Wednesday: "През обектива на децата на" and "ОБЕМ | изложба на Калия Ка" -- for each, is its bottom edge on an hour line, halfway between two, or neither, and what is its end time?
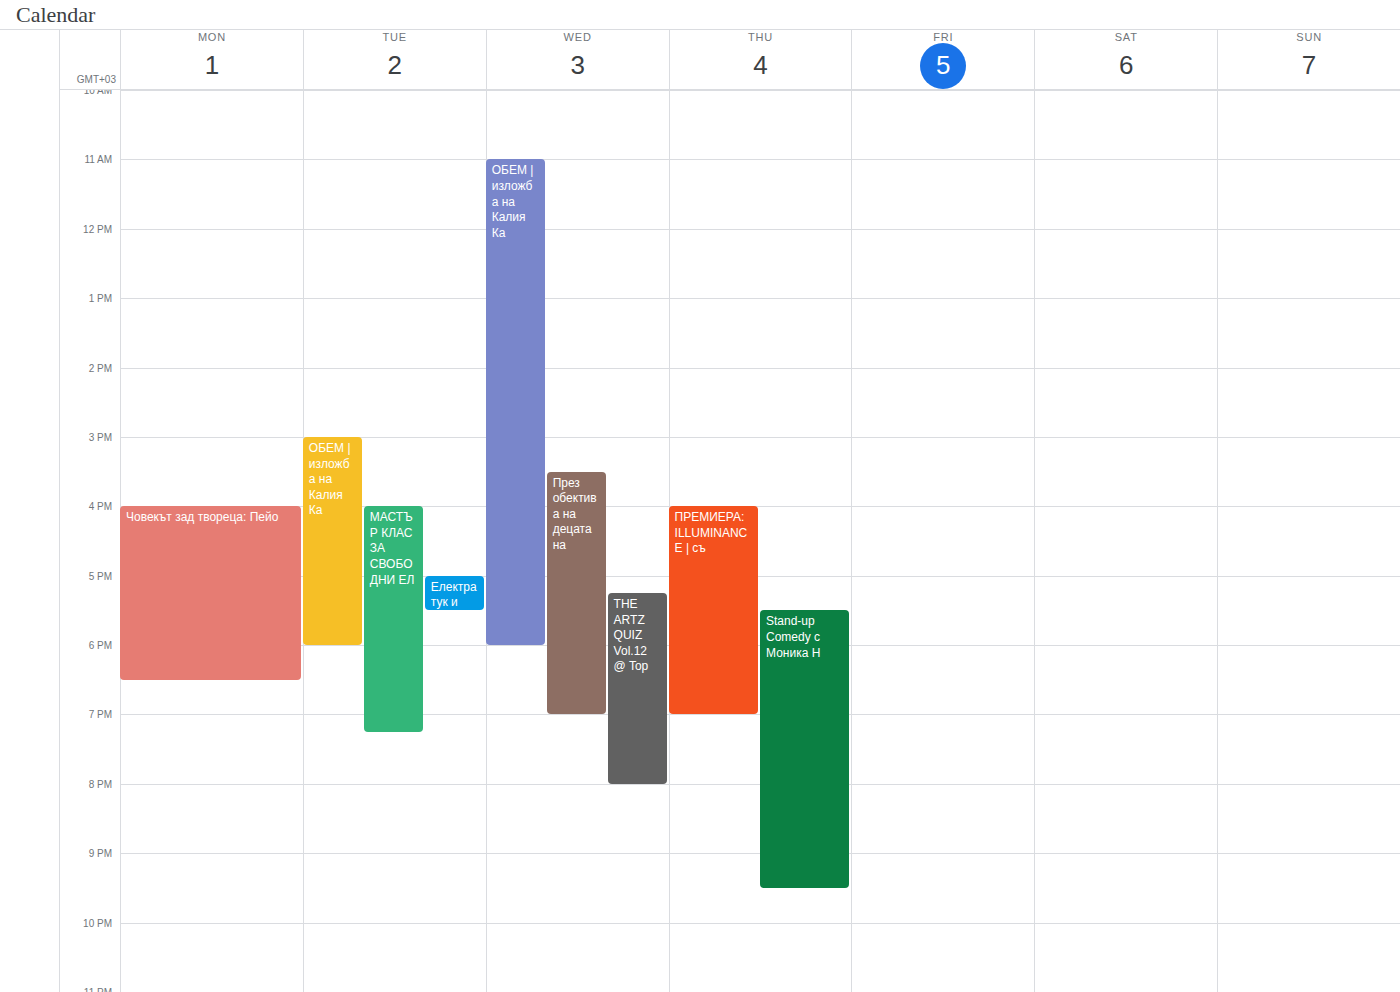
"През обектива на децата на": 19:00, exactly on the 19:00 line. "ОБЕМ | изложба на Калия Ка": 18:00, exactly on the 18:00 line.